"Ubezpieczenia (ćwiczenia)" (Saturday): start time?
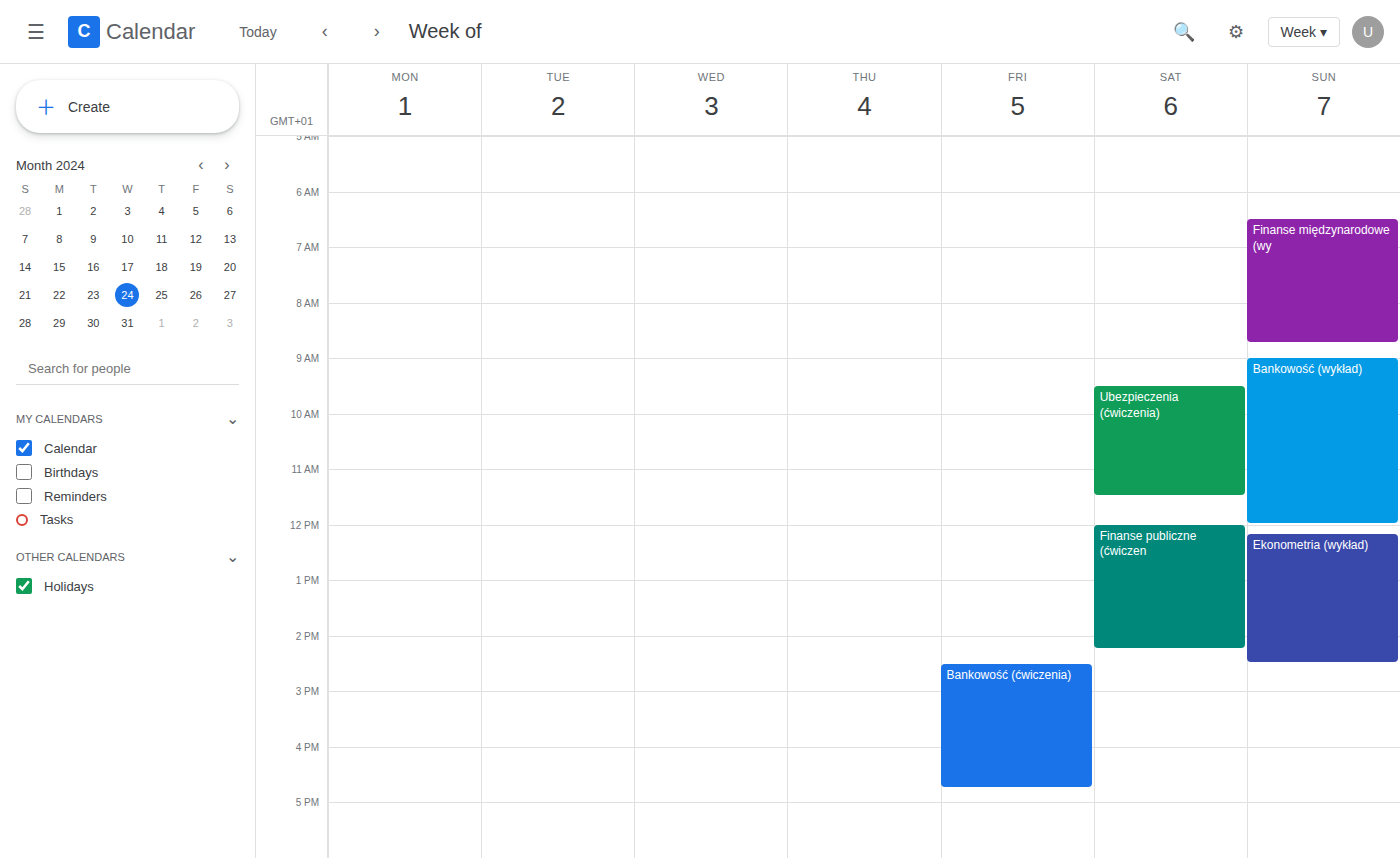
09:30